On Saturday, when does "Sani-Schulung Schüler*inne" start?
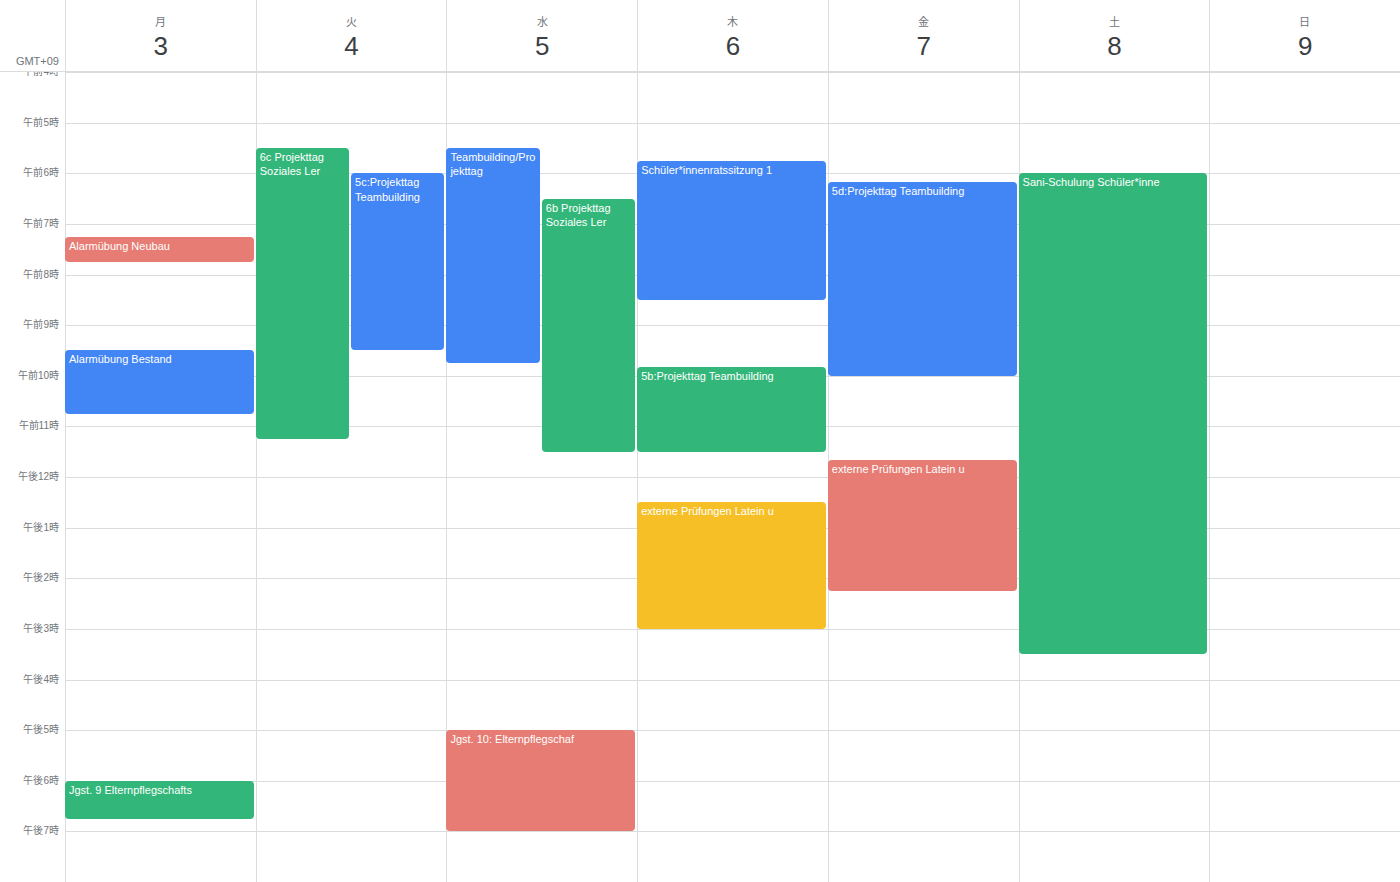
06:00